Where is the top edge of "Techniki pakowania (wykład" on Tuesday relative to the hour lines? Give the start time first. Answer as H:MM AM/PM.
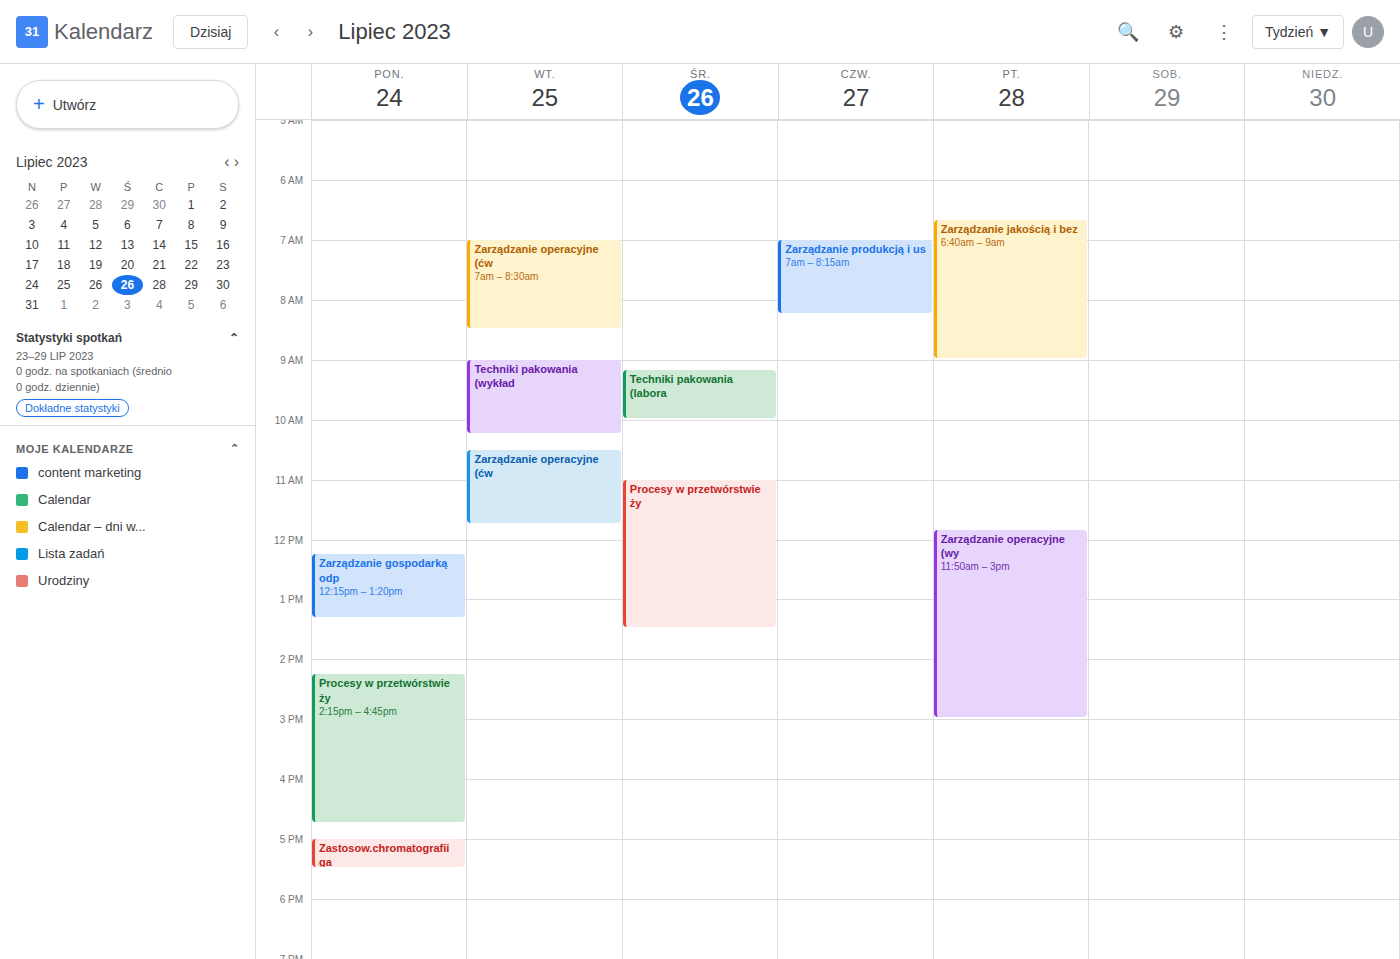
9:00 AM -- exactly on the 9 AM line.